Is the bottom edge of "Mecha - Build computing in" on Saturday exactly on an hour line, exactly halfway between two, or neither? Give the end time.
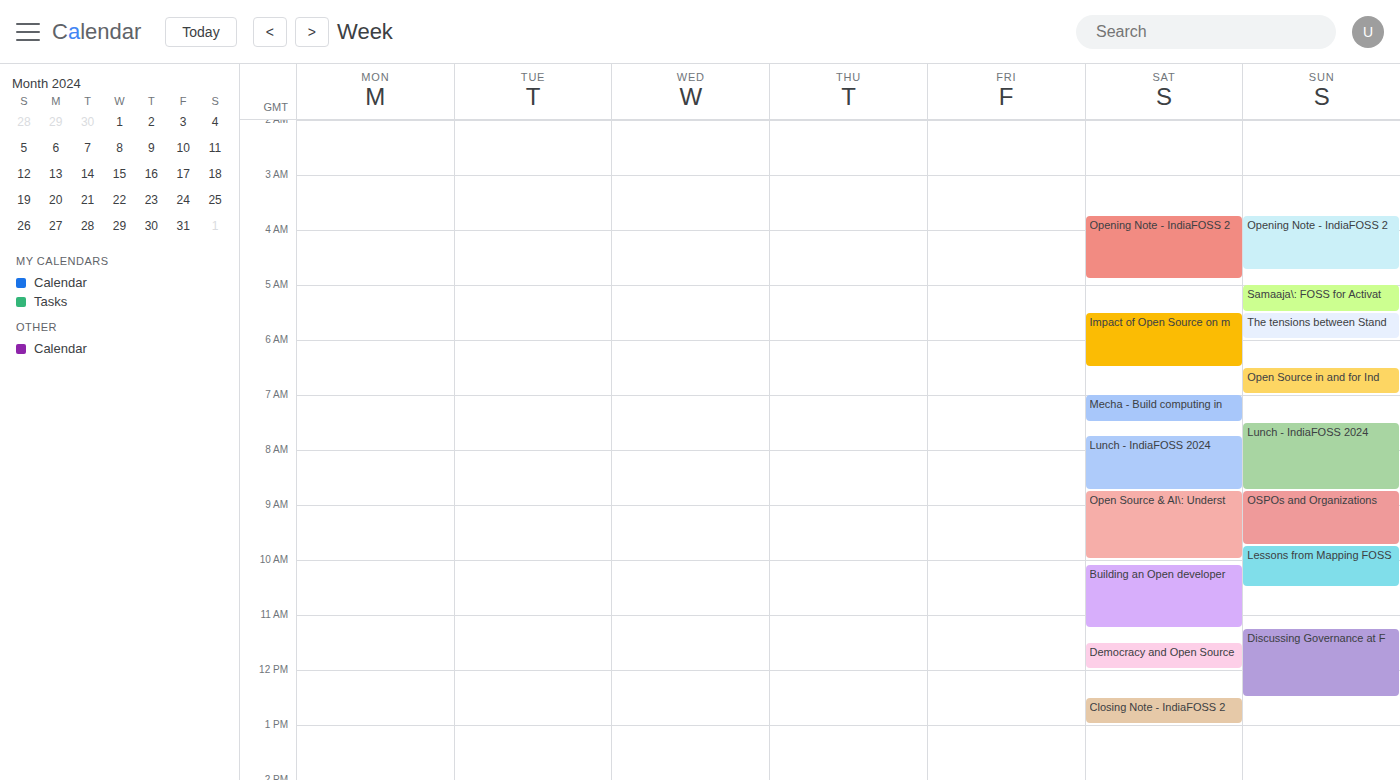
7:30 AM -- halfway between the 7 AM and 8 AM lines.